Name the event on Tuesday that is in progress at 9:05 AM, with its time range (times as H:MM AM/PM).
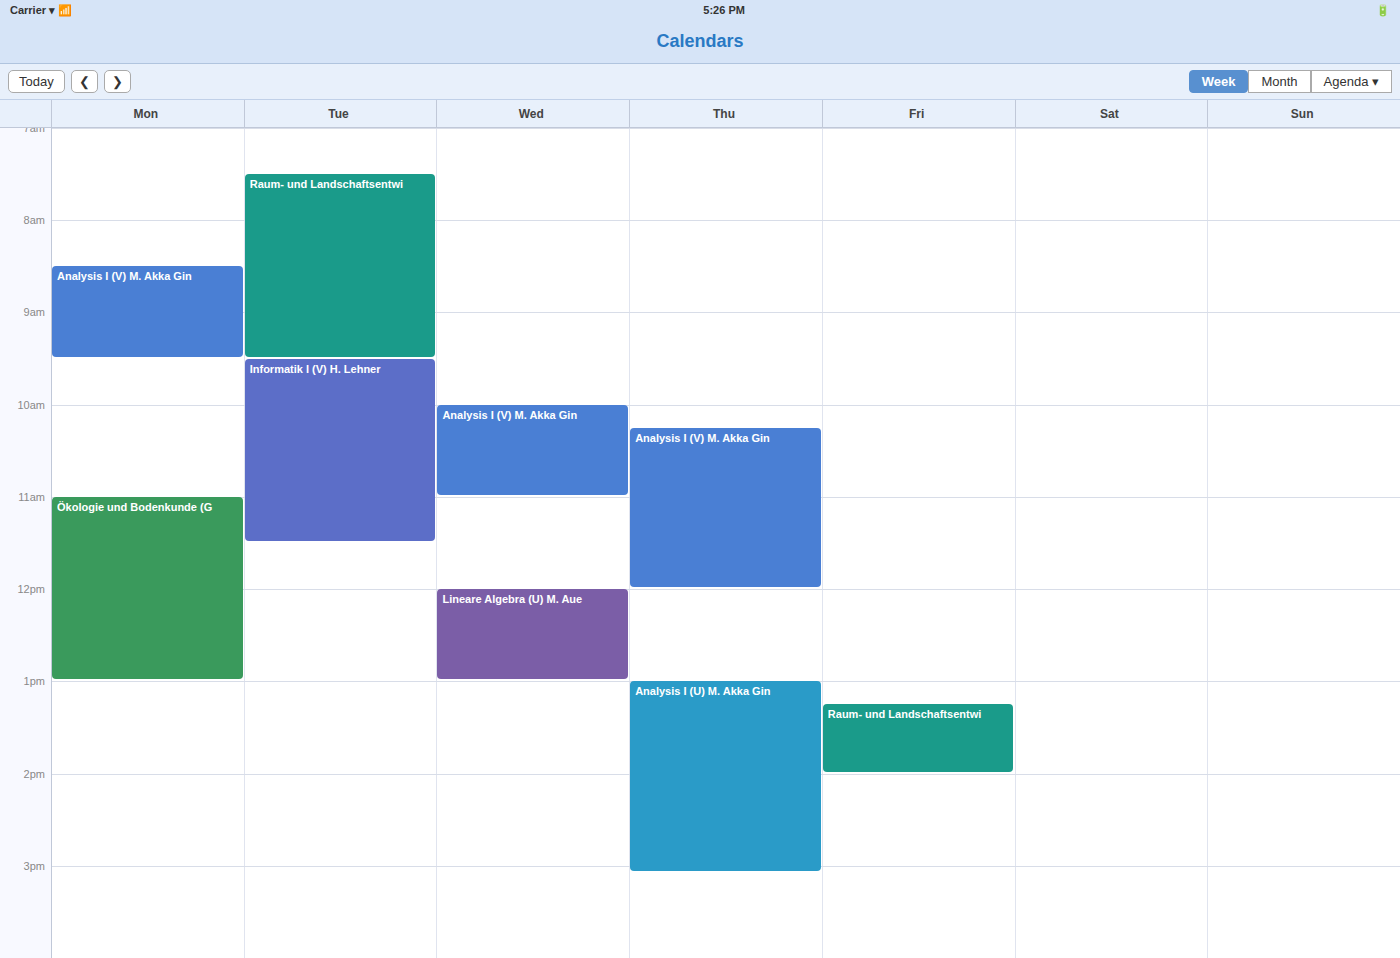
"Raum- und Landschaftsentwi", 7:30 AM to 9:30 AM